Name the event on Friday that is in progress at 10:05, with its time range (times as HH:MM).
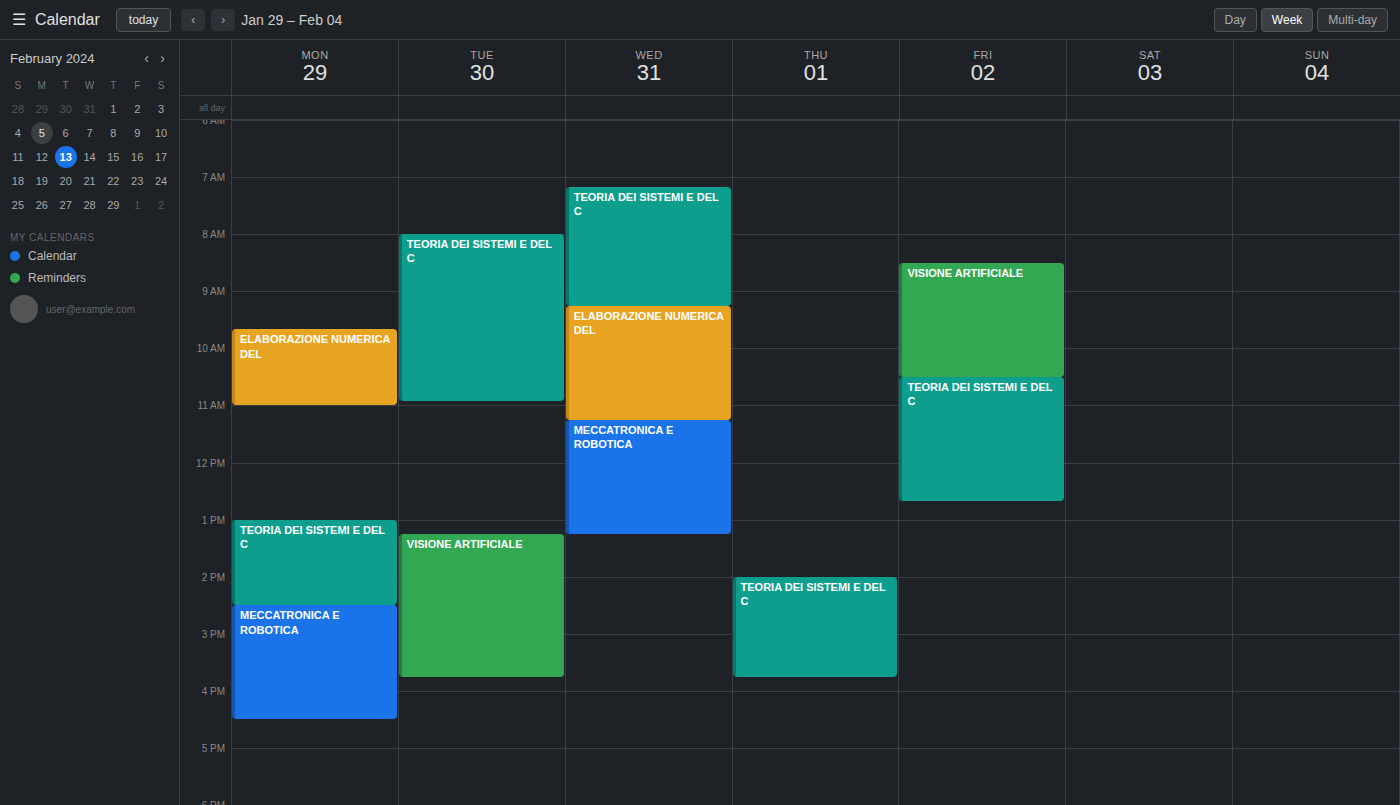
"VISIONE ARTIFICIALE", 08:30 to 10:30